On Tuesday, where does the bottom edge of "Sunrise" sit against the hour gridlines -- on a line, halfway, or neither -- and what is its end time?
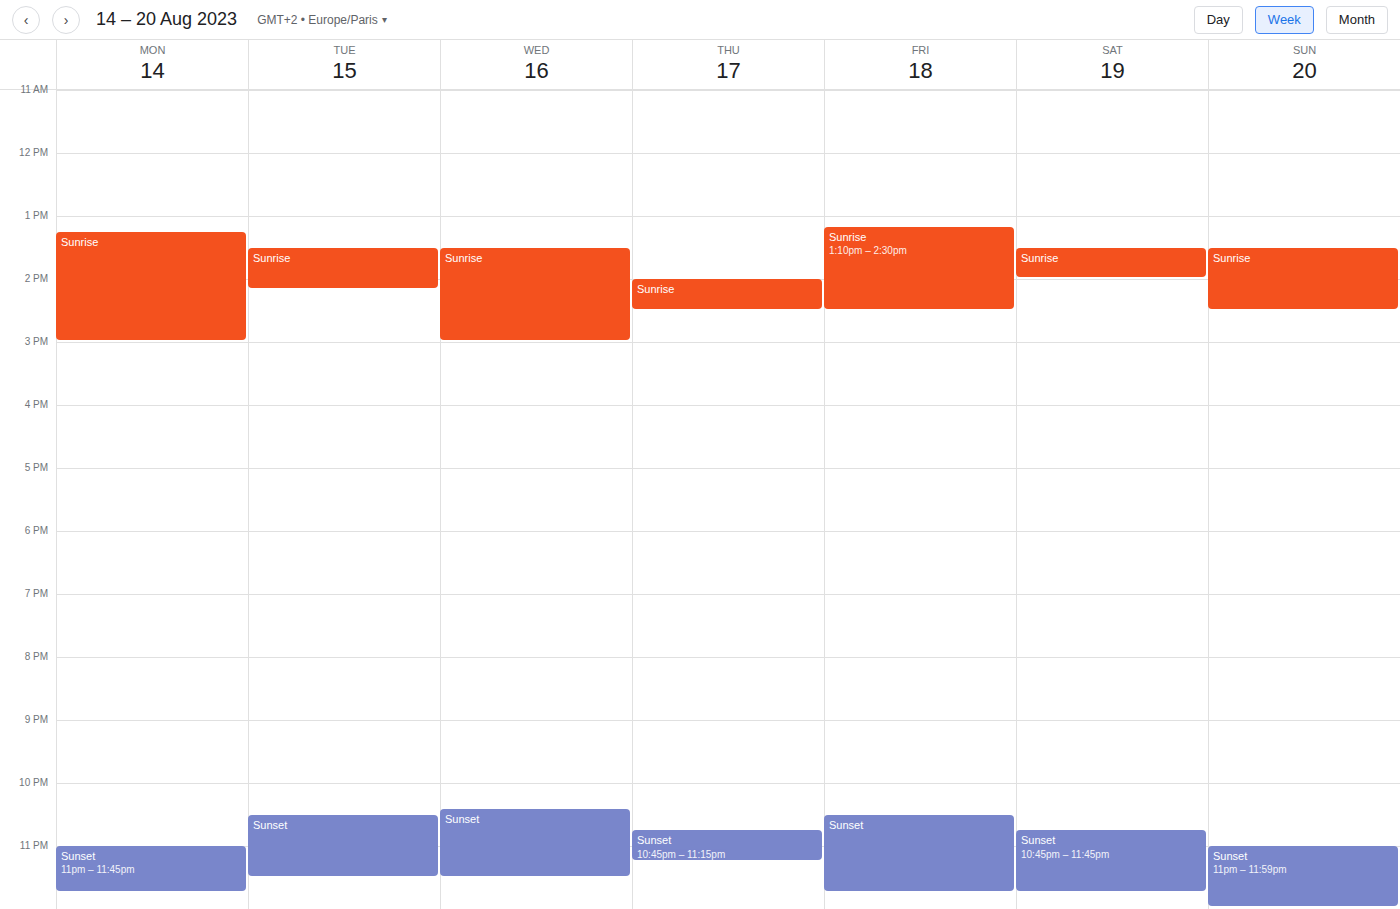
2:10 PM -- neither: 10 minutes below the 2 PM line and 50 minutes above the 3 PM line.